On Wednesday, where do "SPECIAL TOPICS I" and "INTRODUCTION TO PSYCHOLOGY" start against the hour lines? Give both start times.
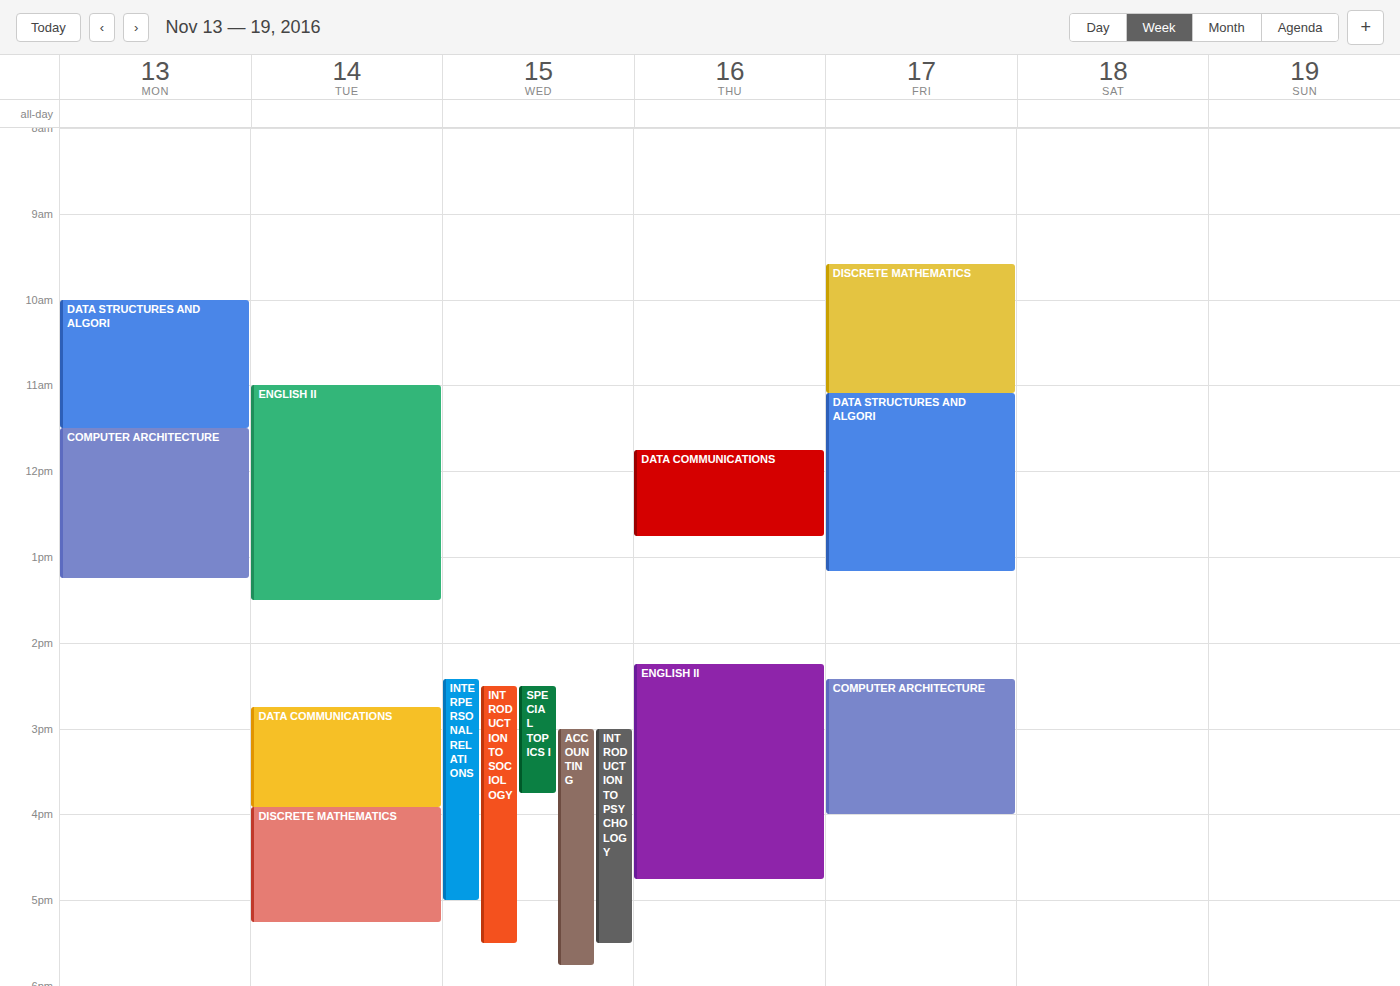
"SPECIAL TOPICS I": 14:30, halfway between the 14:00 and 15:00 lines. "INTRODUCTION TO PSYCHOLOGY": 15:00, exactly on the 15:00 line.